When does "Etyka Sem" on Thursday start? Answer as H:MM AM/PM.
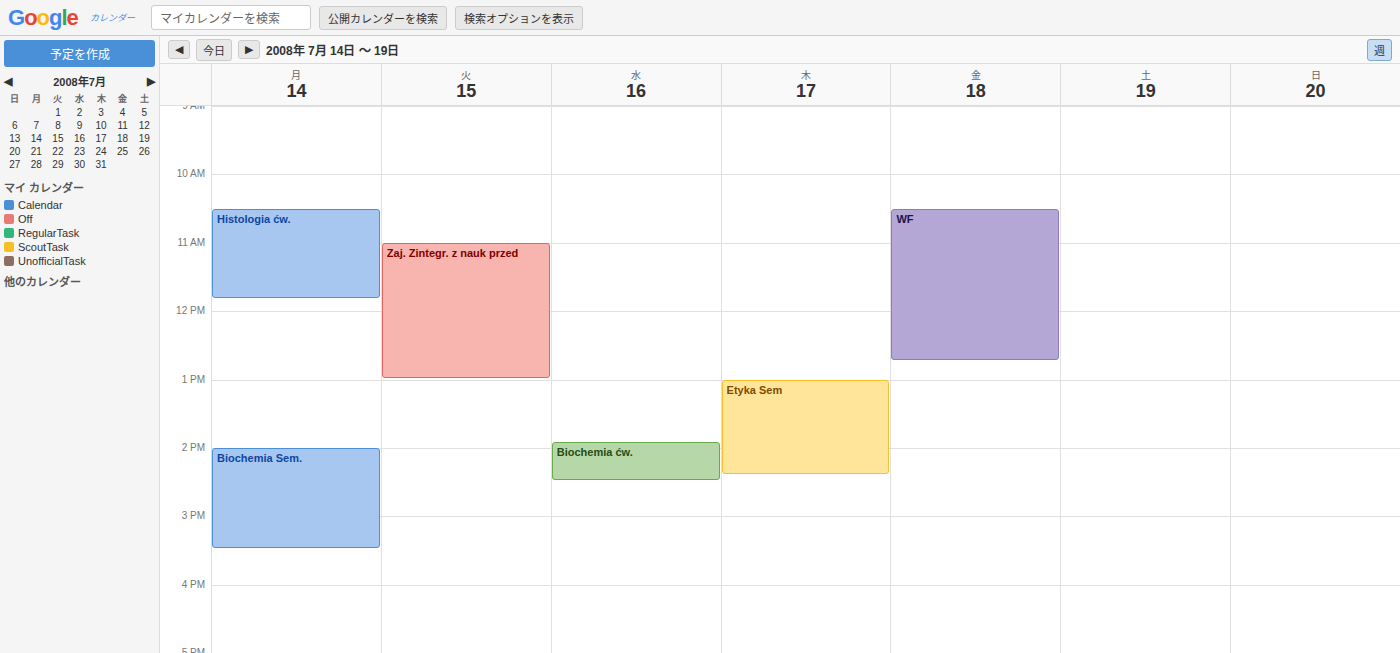
1:00 PM